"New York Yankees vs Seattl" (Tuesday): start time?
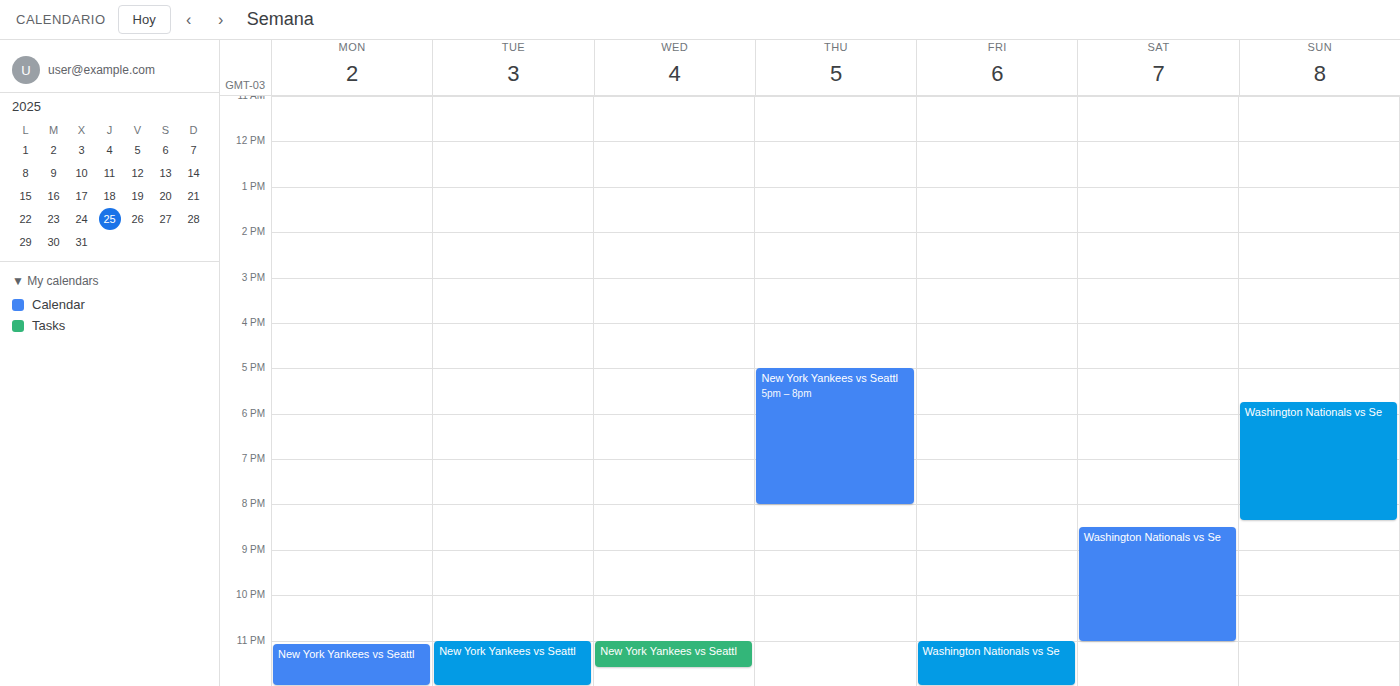
11:00 PM